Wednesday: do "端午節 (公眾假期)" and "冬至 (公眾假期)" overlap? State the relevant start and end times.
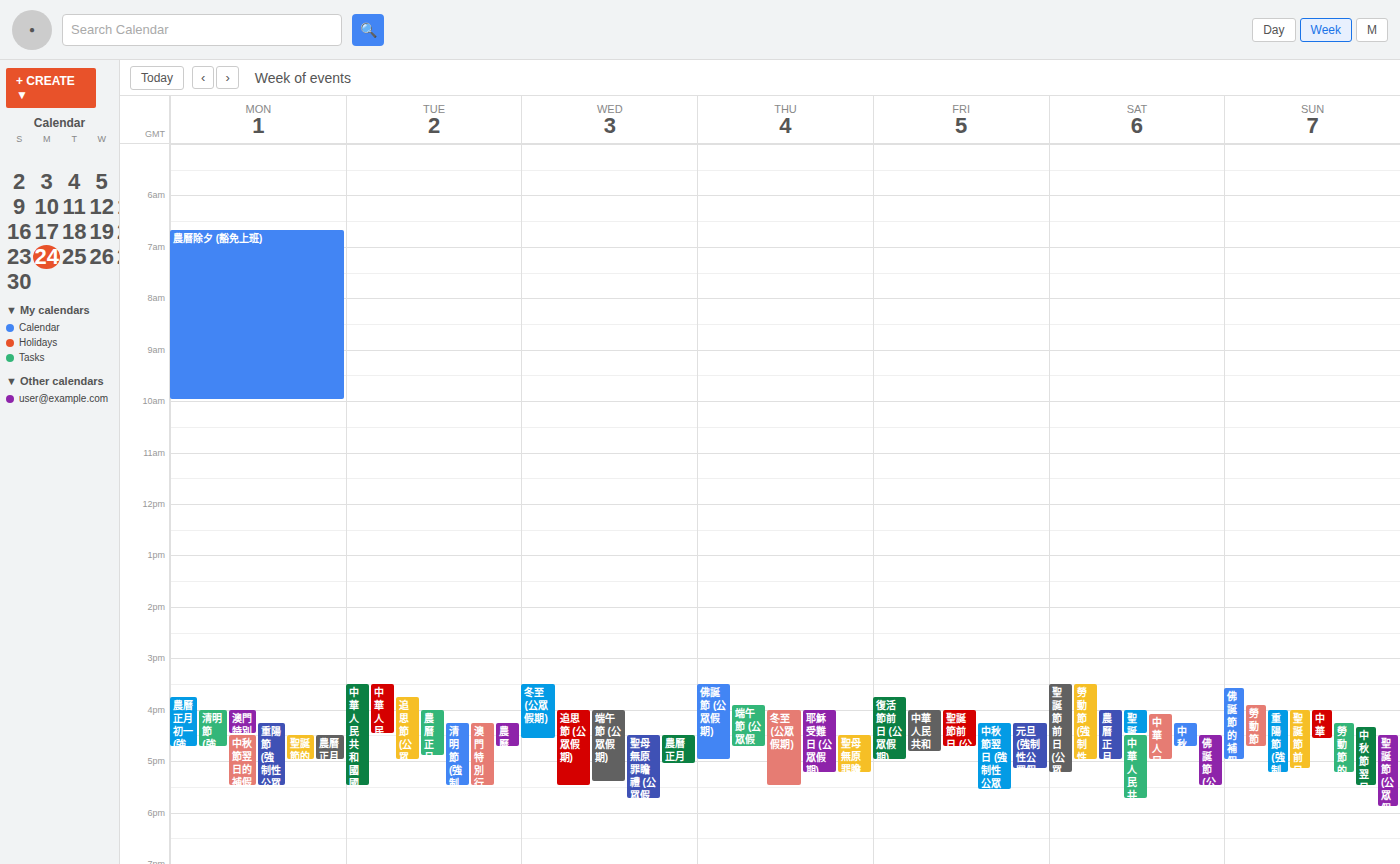
"端午節 (公眾假期)" starts at 4:00 PM, before "冬至 (公眾假期)" ends at 4:35 PM -- they overlap.